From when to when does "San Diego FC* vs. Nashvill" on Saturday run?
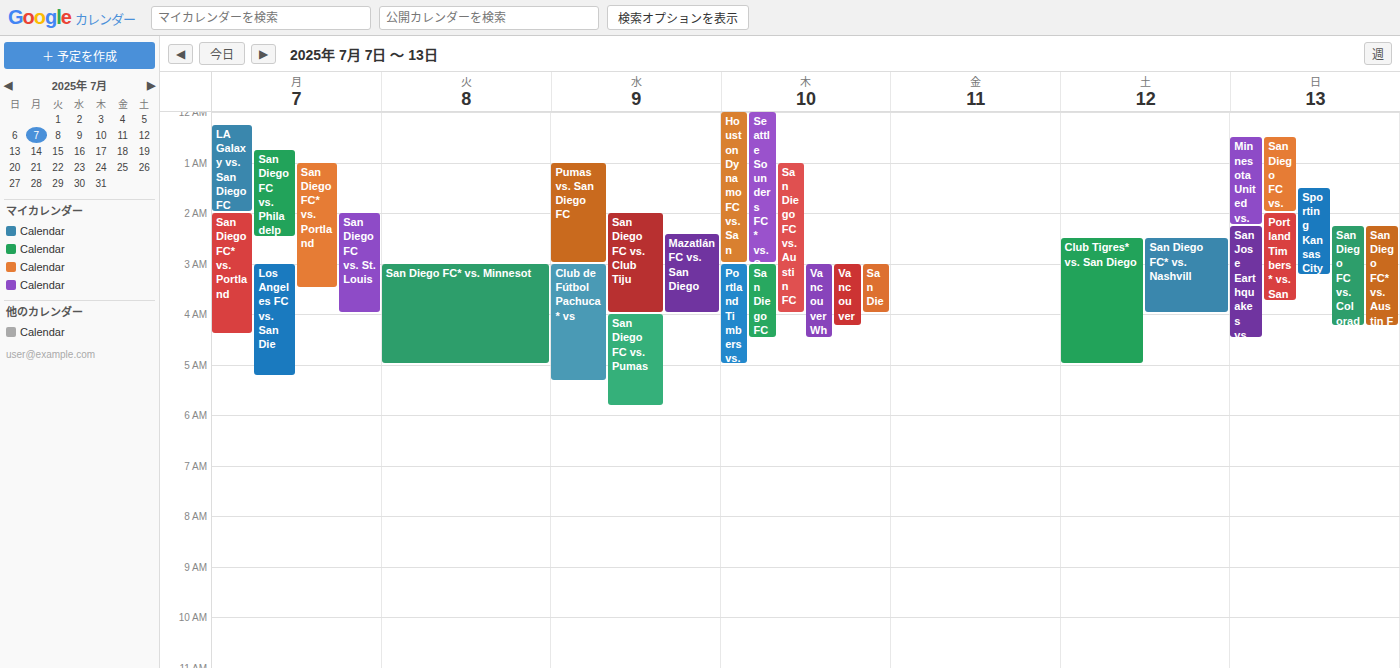
2:30 AM to 4:00 AM